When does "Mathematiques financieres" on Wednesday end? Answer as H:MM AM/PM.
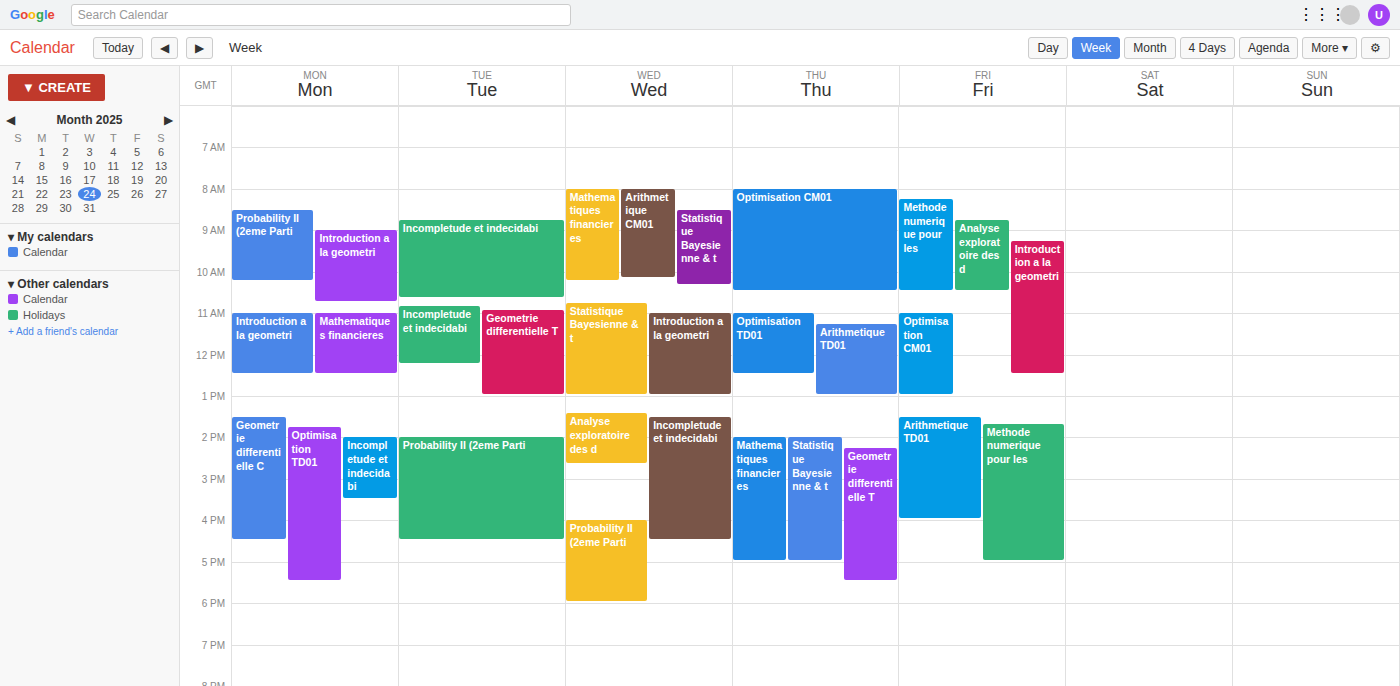
10:15 AM